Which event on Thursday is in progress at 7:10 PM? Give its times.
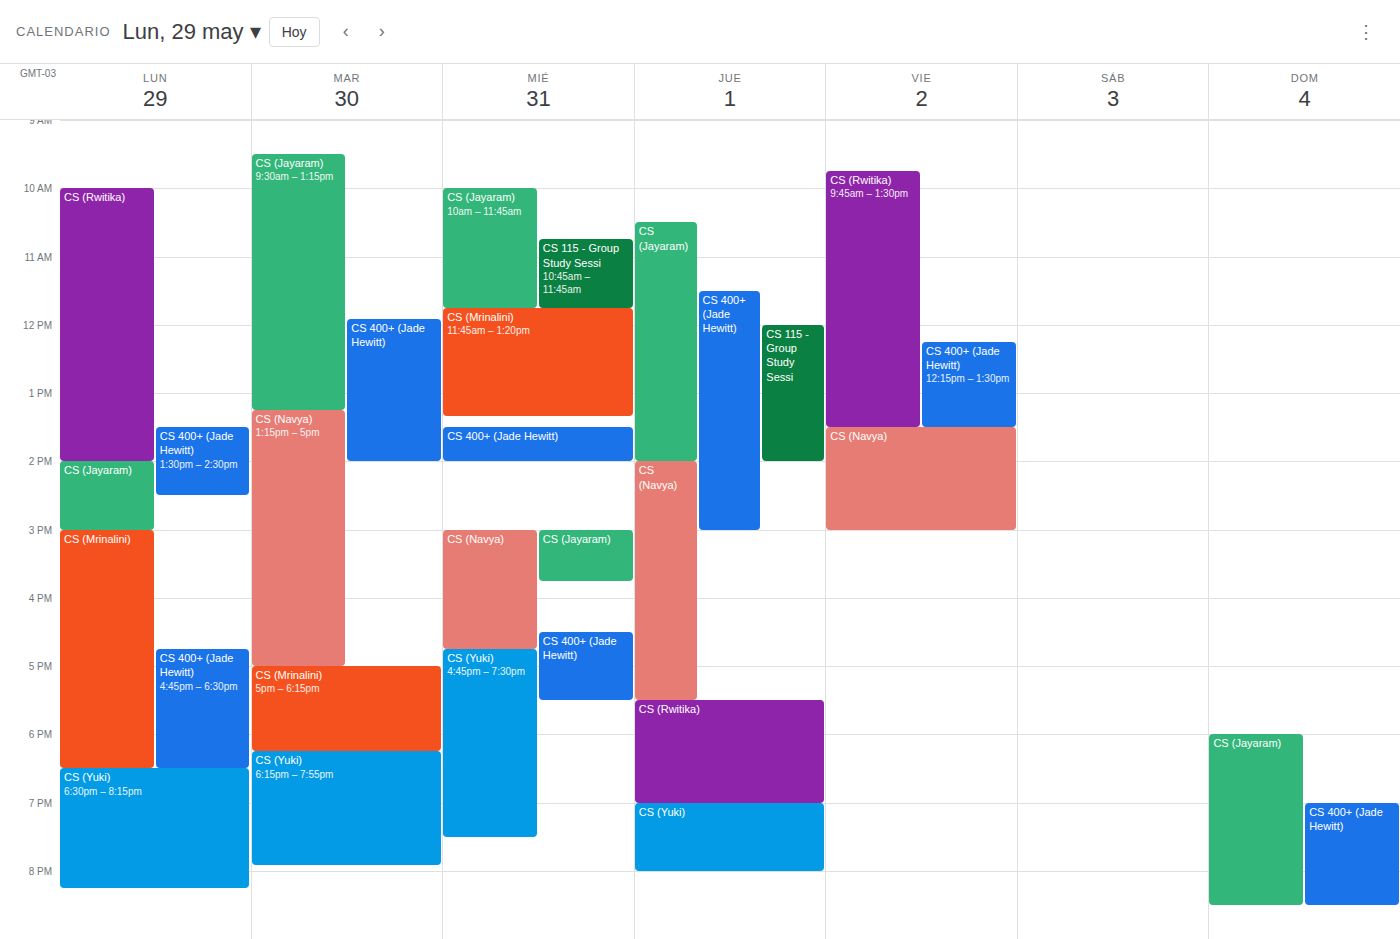
"CS (Yuki)", 7:00 PM to 8:00 PM